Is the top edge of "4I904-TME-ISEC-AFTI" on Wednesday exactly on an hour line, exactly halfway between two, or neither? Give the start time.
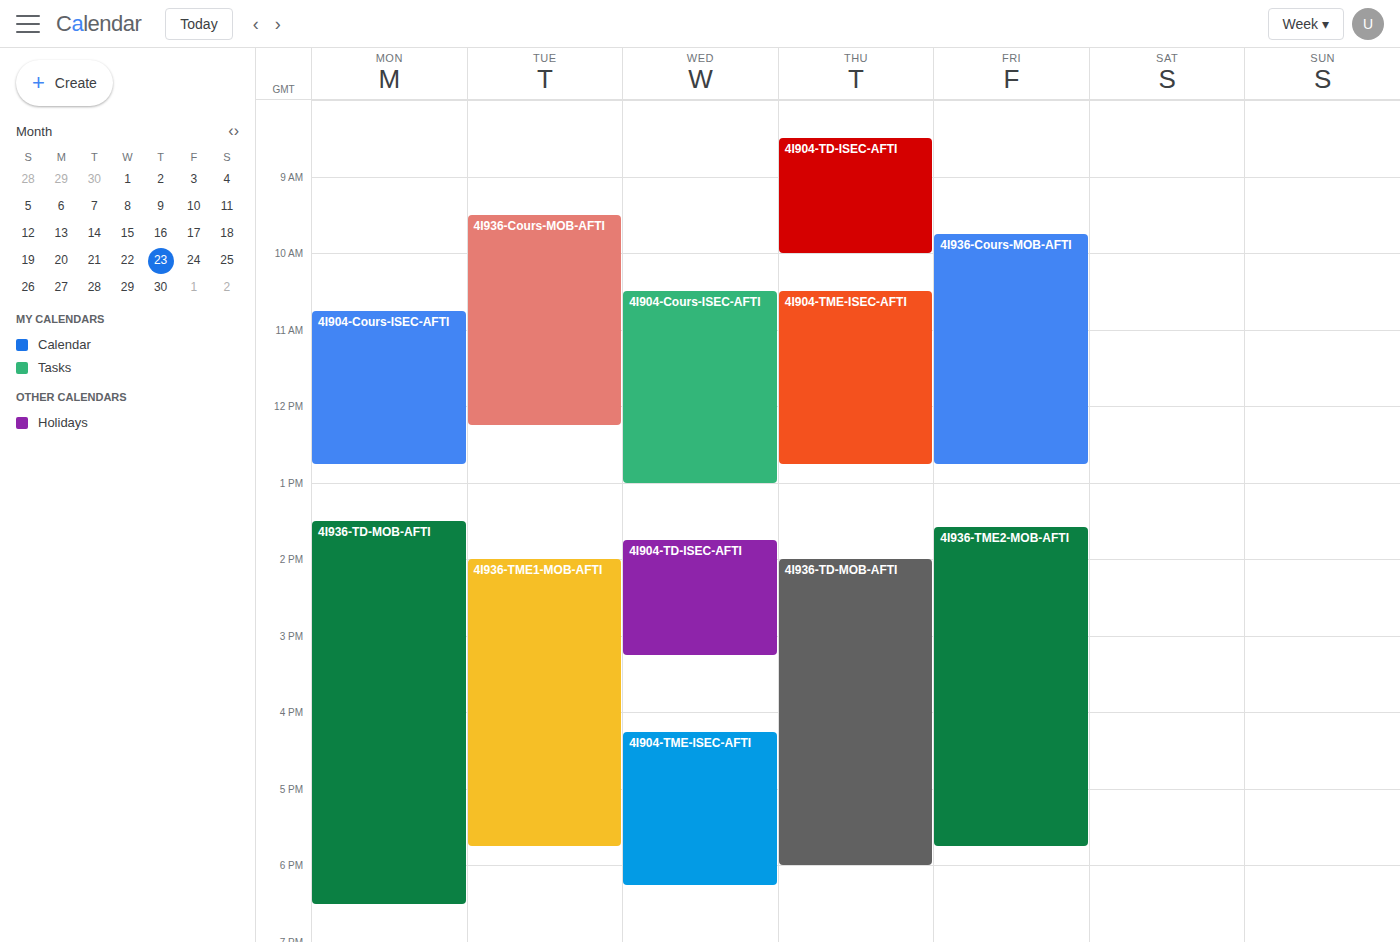
4:15 PM -- neither: a quarter of the way from the 4 PM line to the 5 PM line.